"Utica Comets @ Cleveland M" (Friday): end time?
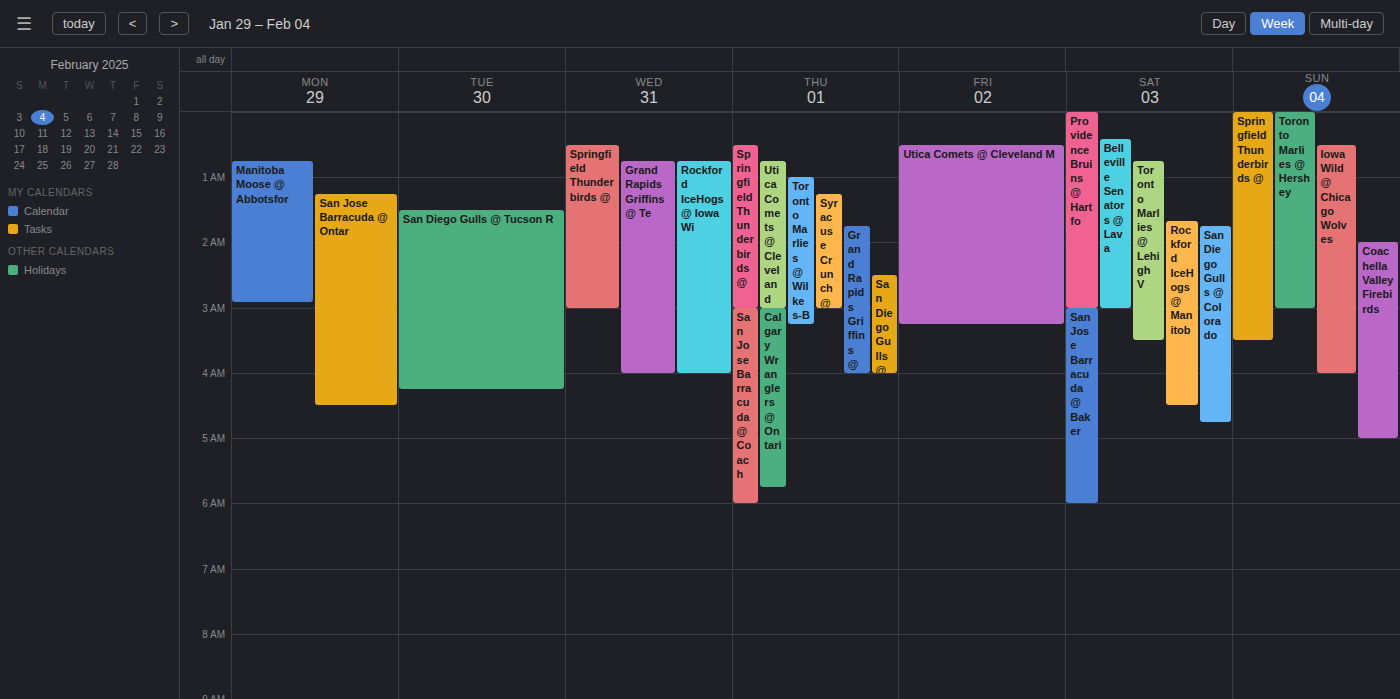
3:15 AM